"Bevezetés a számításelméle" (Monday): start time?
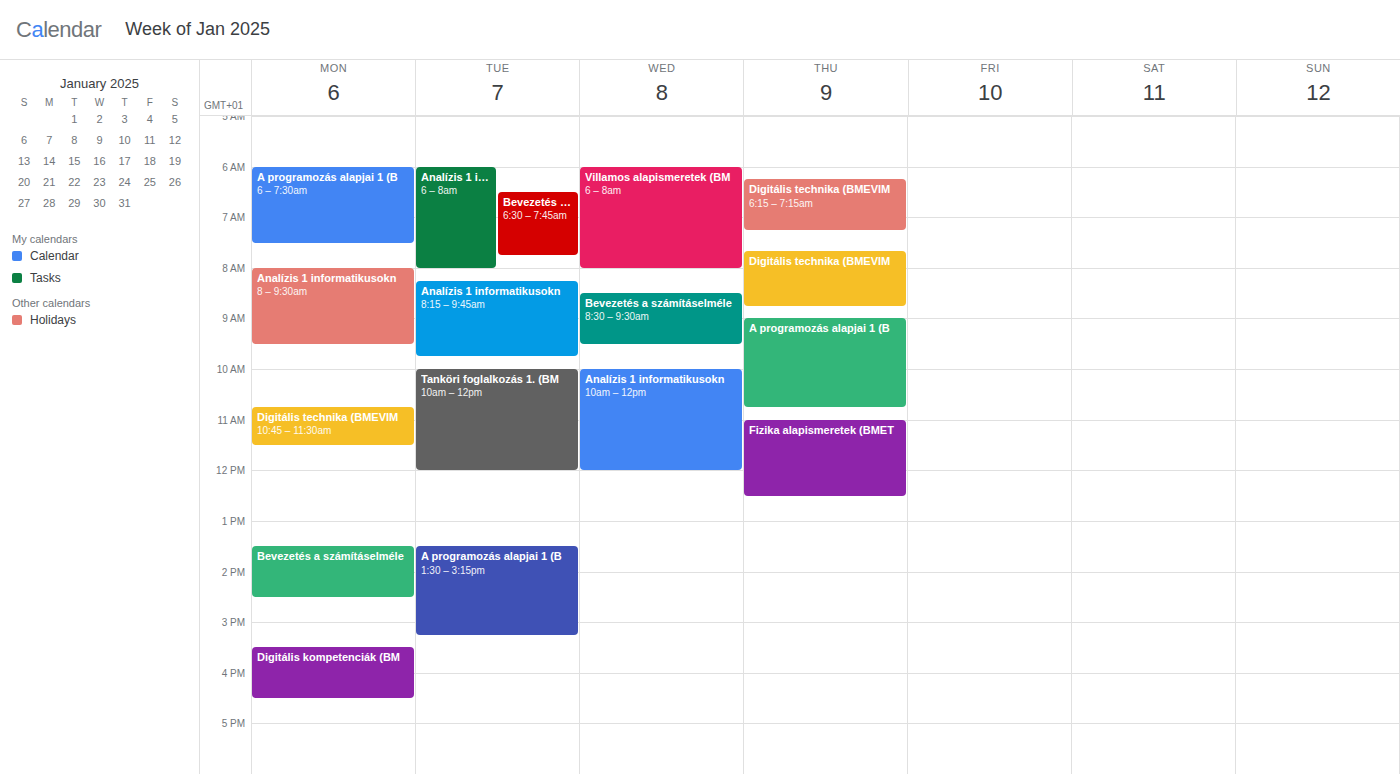
1:30 PM